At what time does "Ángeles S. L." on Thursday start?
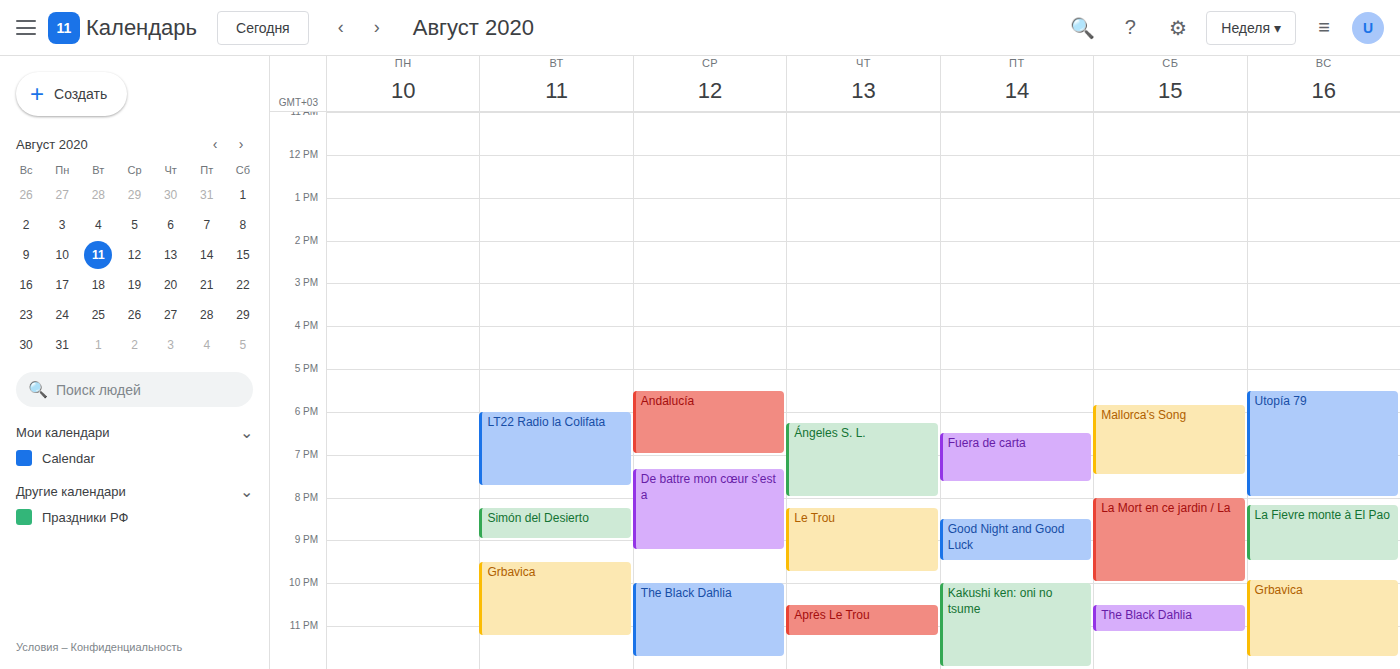
6:15 PM